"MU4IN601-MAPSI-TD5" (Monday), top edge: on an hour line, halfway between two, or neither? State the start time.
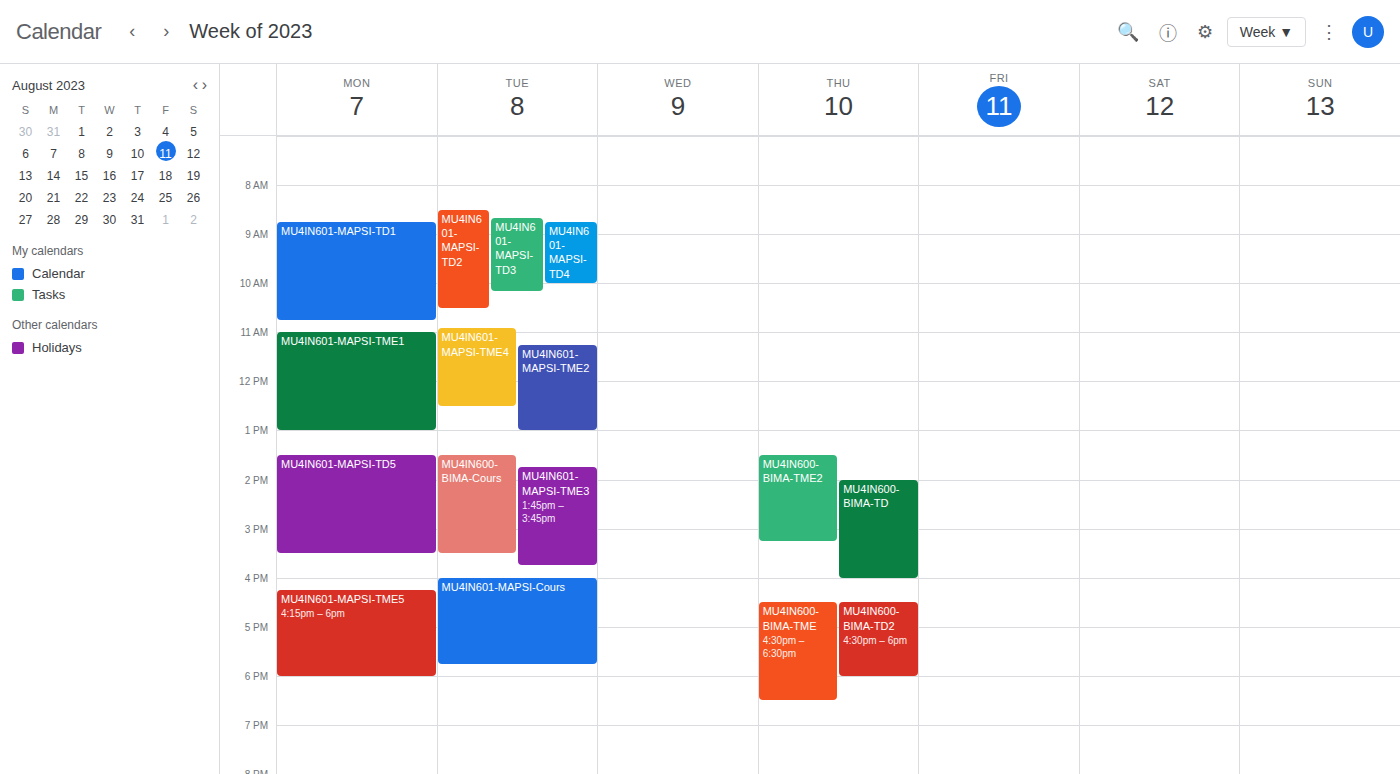
1:30 PM -- halfway between the 1 PM and 2 PM lines.